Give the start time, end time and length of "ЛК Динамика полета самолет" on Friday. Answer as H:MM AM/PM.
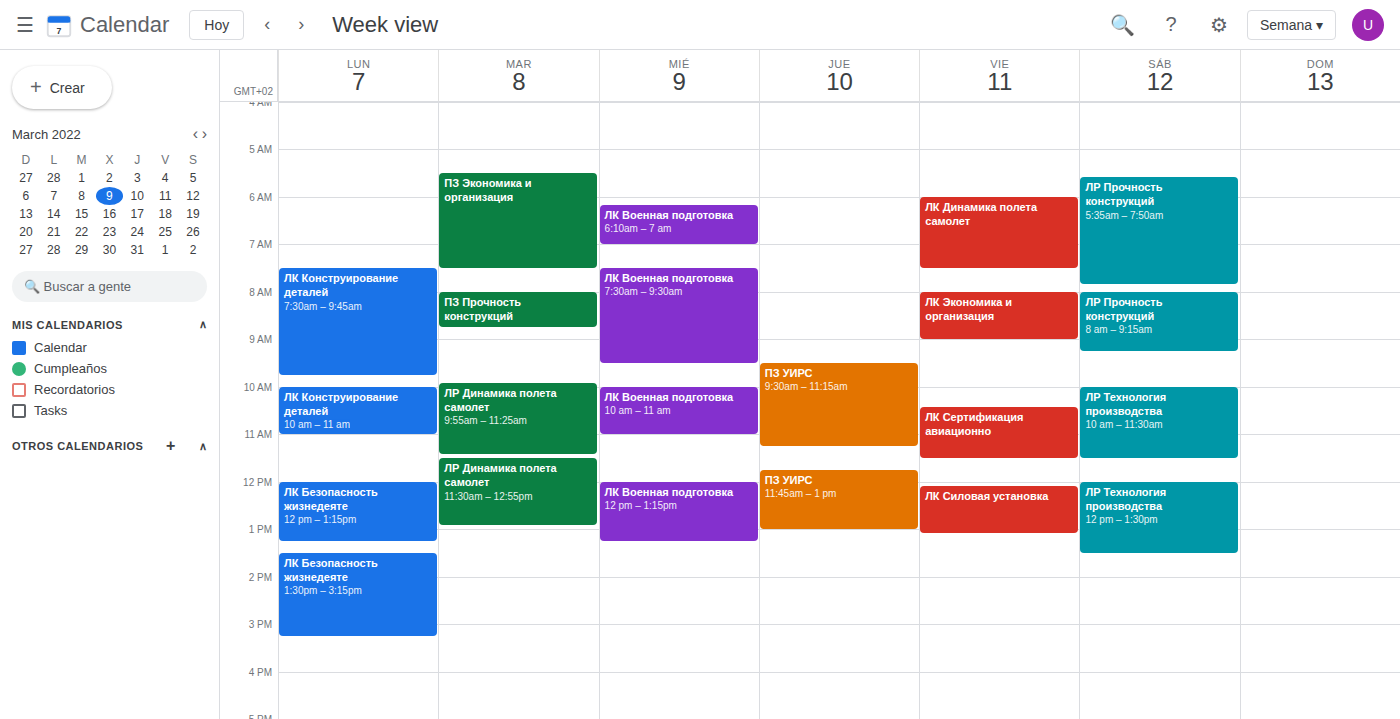
6:00 AM to 7:30 AM, 1 hour 30 minutes